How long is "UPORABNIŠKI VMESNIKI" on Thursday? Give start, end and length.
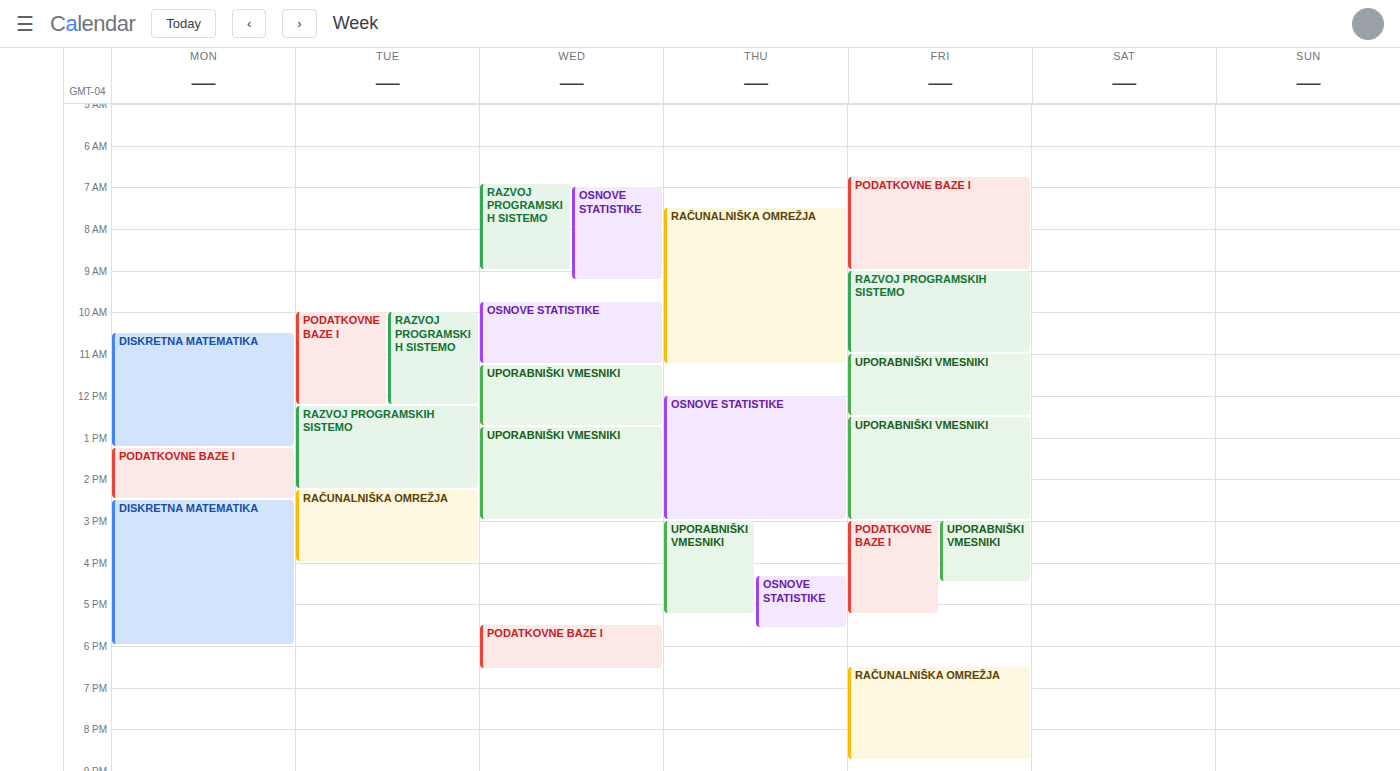
3:00 PM to 5:15 PM, 2 hours 15 minutes